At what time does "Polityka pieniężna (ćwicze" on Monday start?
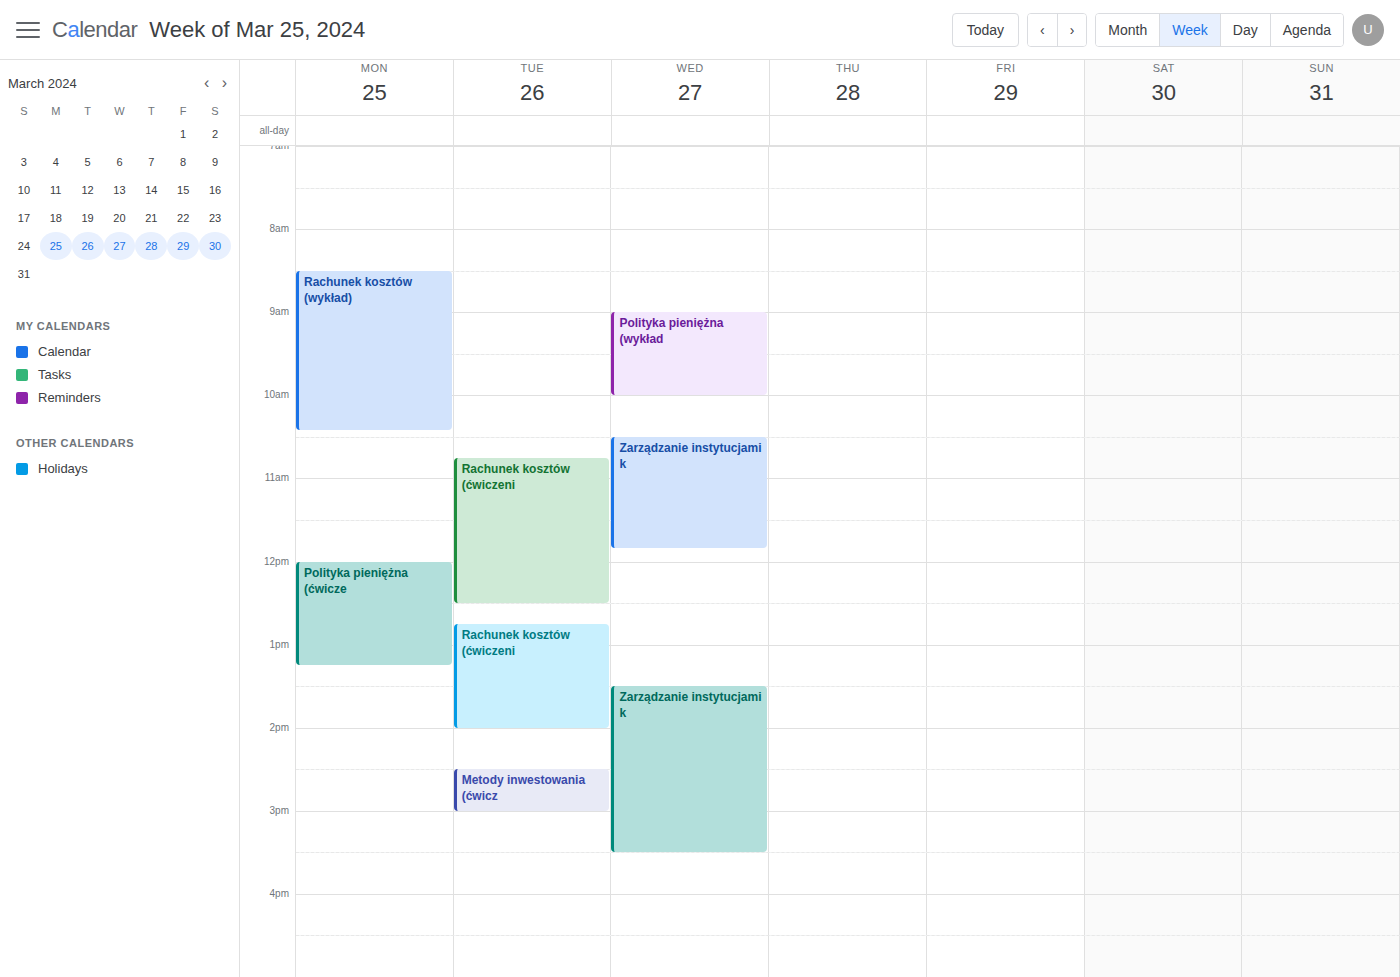
12:00 PM